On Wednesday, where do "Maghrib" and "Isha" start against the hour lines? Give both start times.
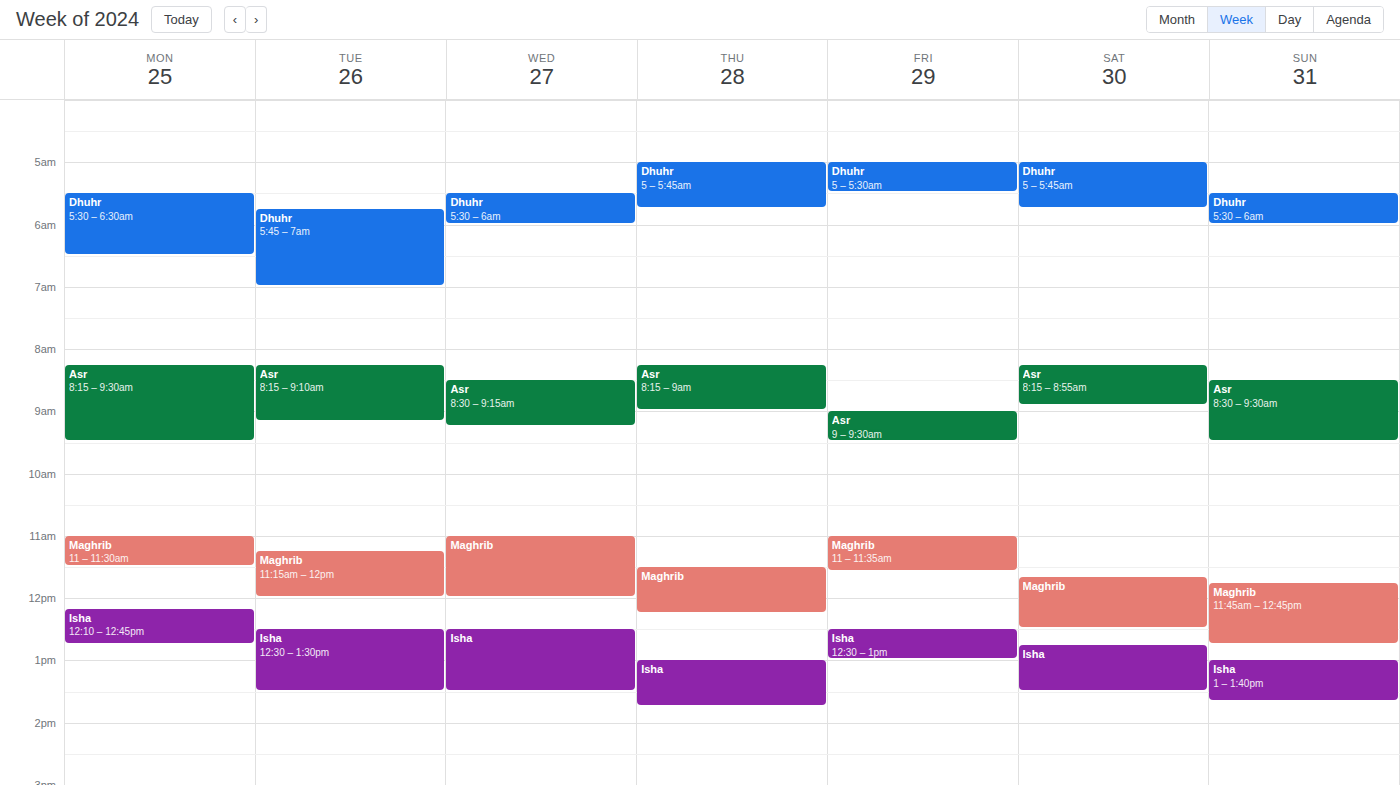
"Maghrib": 11:00 AM, exactly on the 11 AM line. "Isha": 12:30 PM, halfway between the 12 PM and 1 PM lines.